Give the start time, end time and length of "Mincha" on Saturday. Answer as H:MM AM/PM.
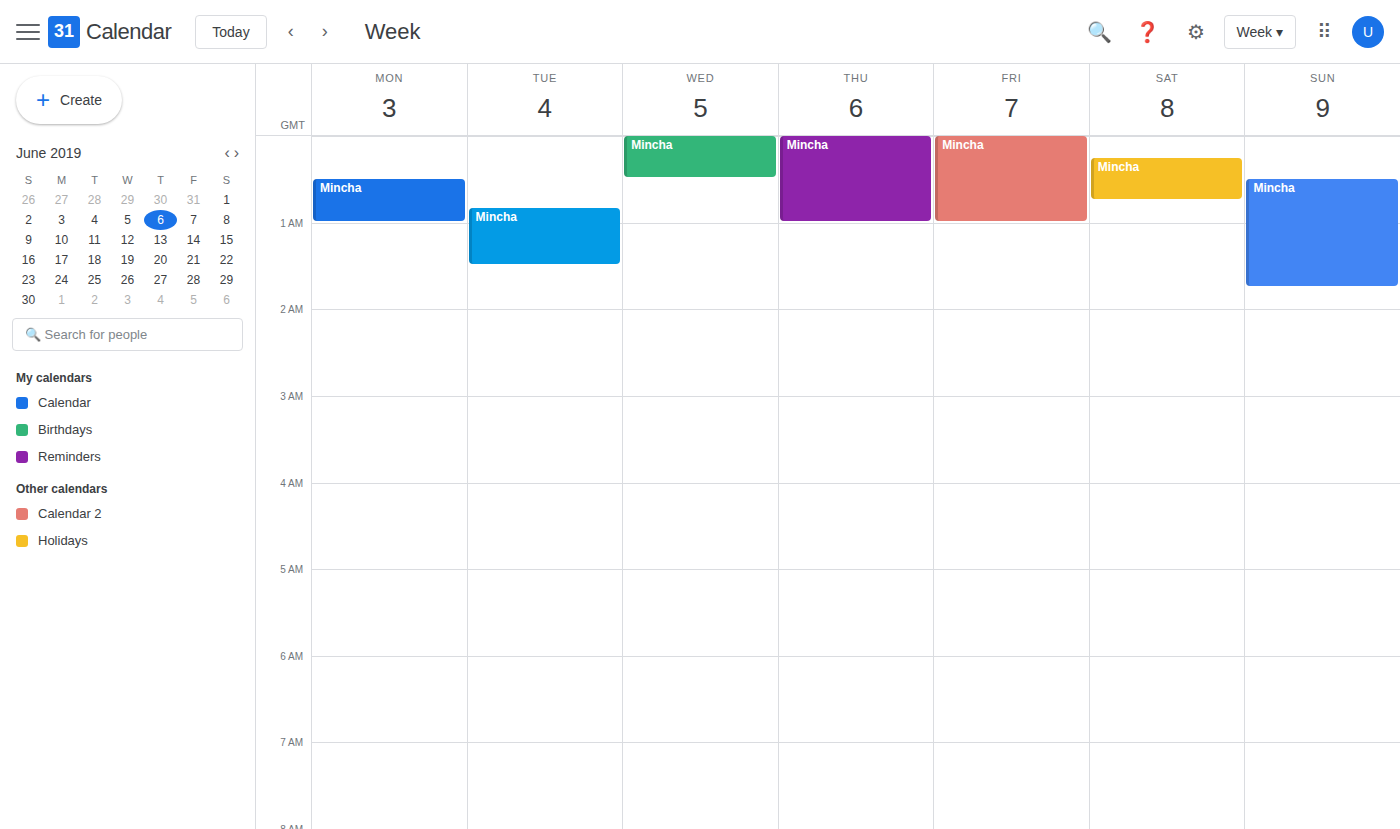
12:15 AM to 12:45 AM, 30 minutes